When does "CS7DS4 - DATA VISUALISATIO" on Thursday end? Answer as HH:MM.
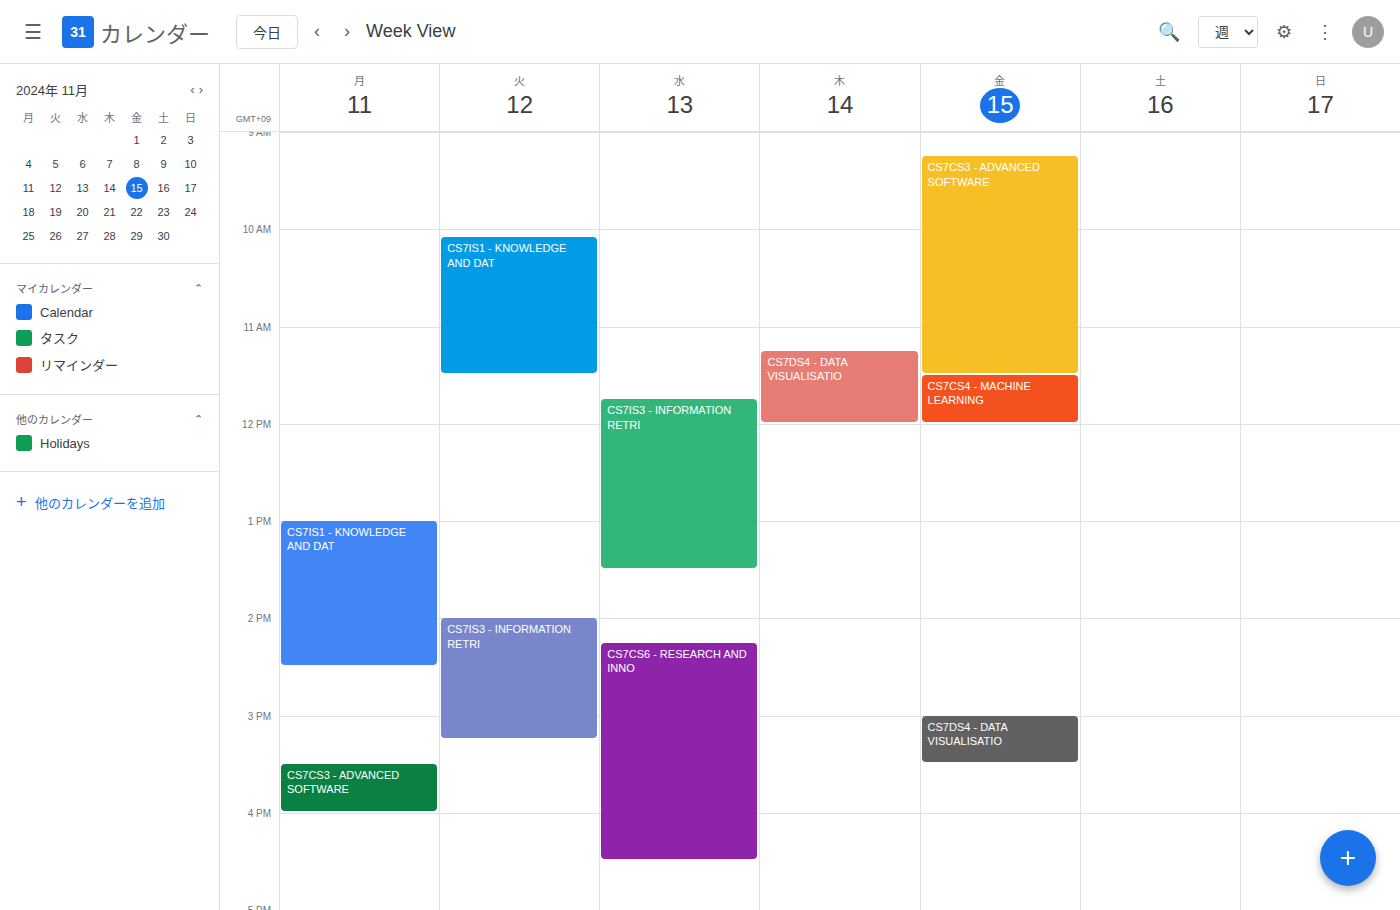
12:00